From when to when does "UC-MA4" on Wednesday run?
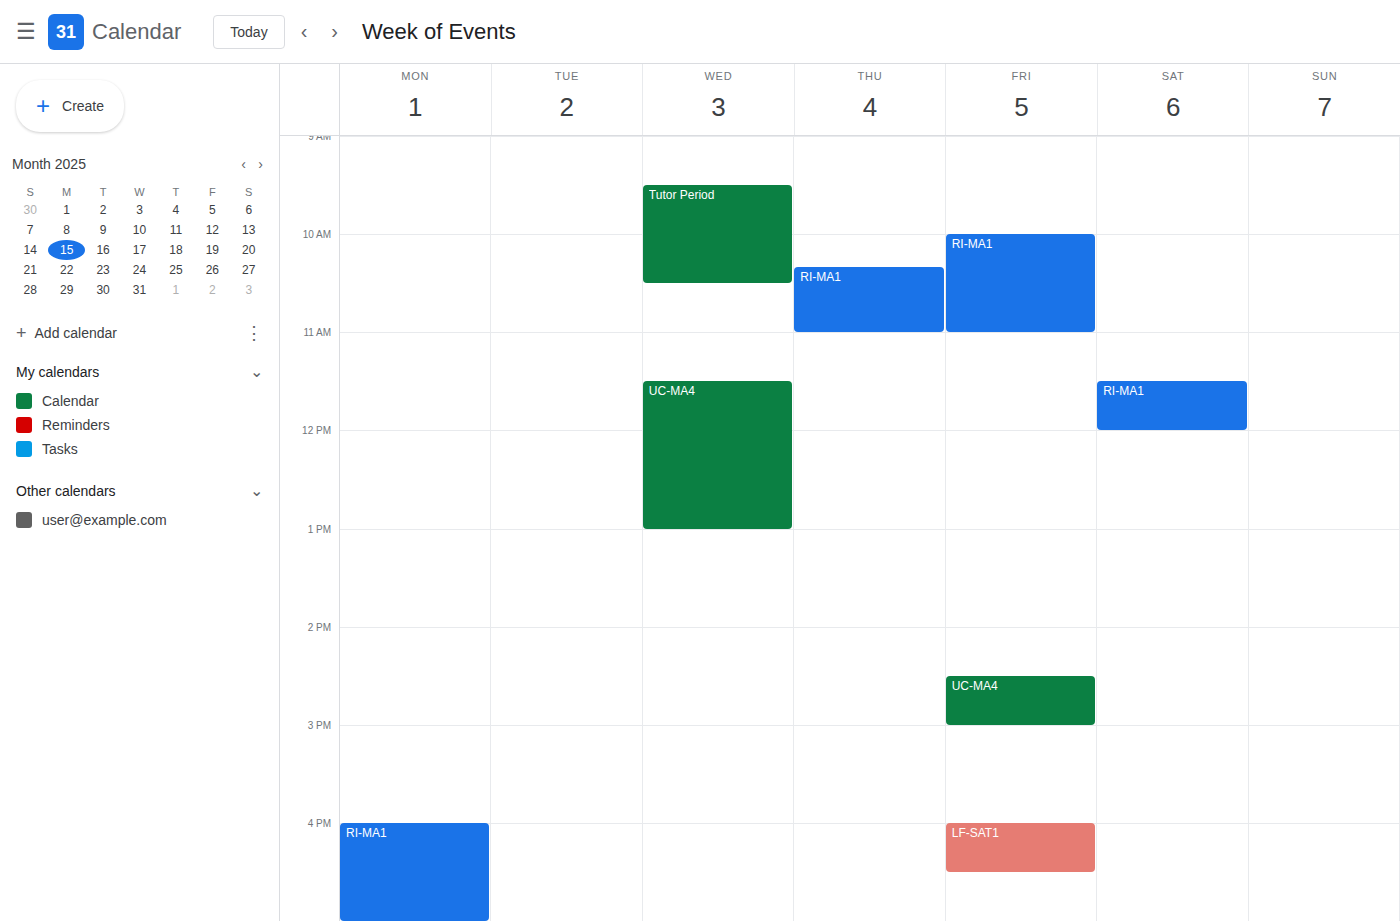
11:30 AM to 1:00 PM